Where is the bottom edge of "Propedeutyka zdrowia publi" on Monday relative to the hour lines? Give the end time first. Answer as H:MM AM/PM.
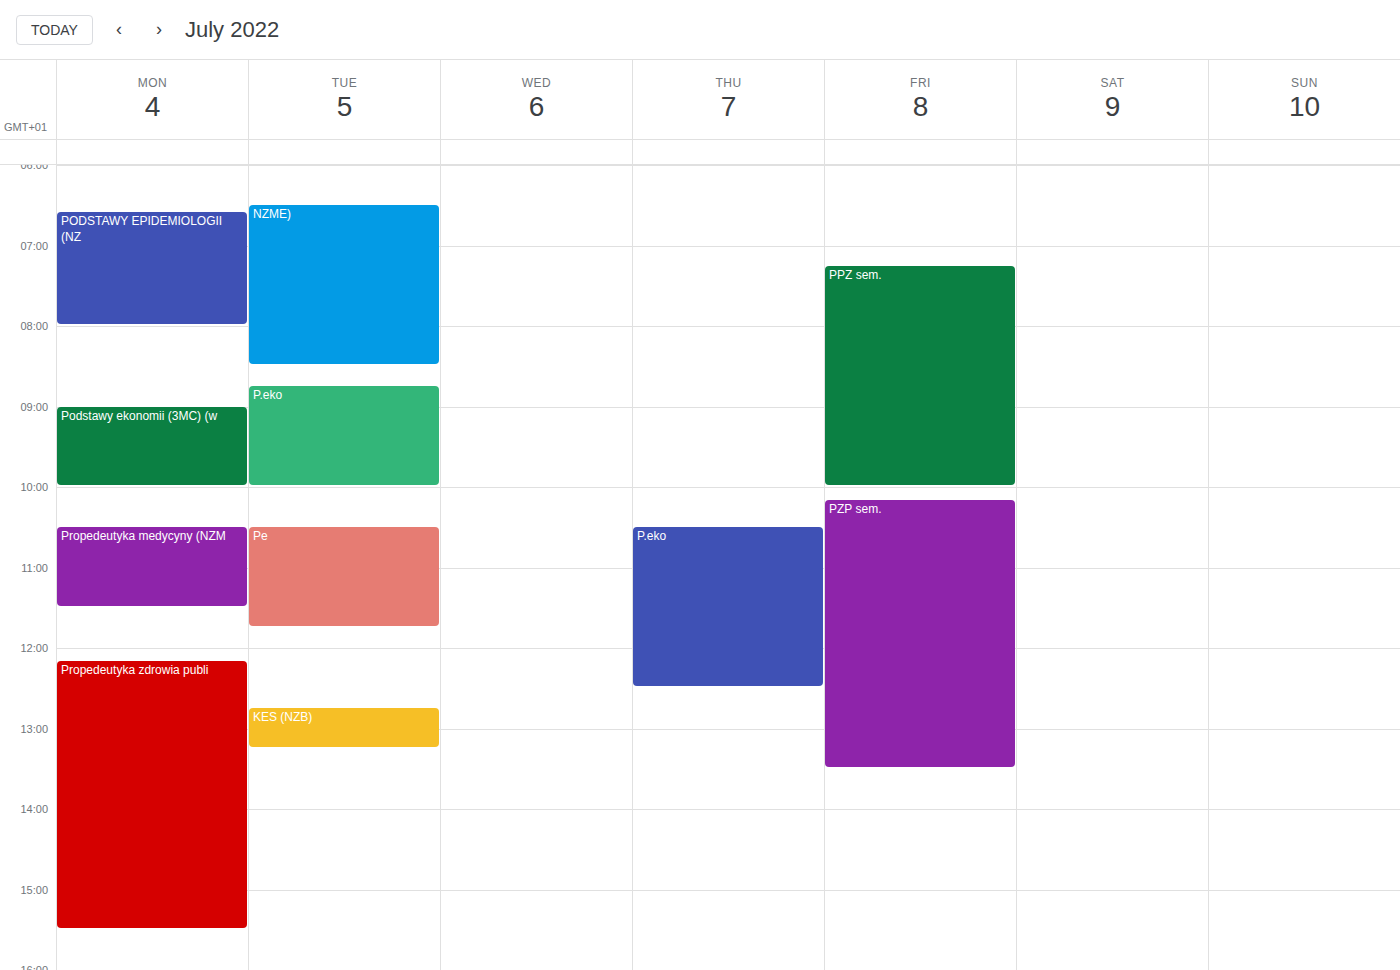
3:30 PM -- halfway between the 3 PM and 4 PM lines.